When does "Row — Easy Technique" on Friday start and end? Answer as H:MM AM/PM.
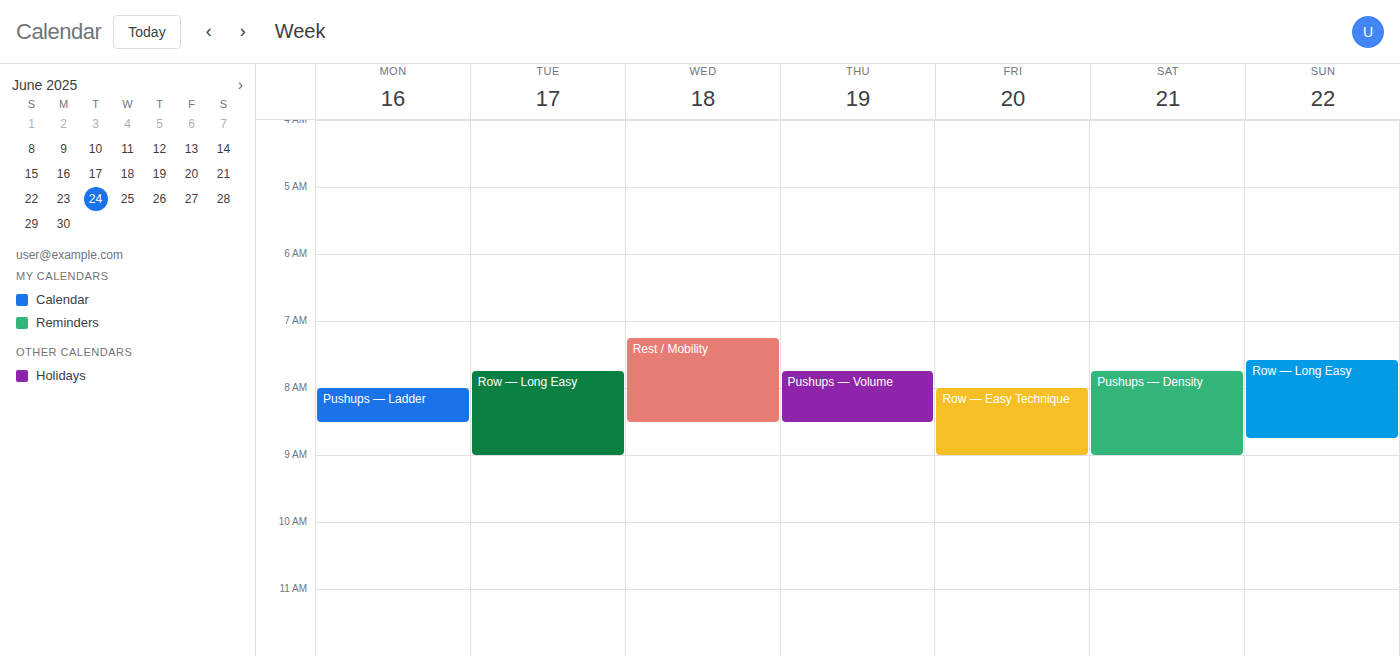
8:00 AM to 9:00 AM